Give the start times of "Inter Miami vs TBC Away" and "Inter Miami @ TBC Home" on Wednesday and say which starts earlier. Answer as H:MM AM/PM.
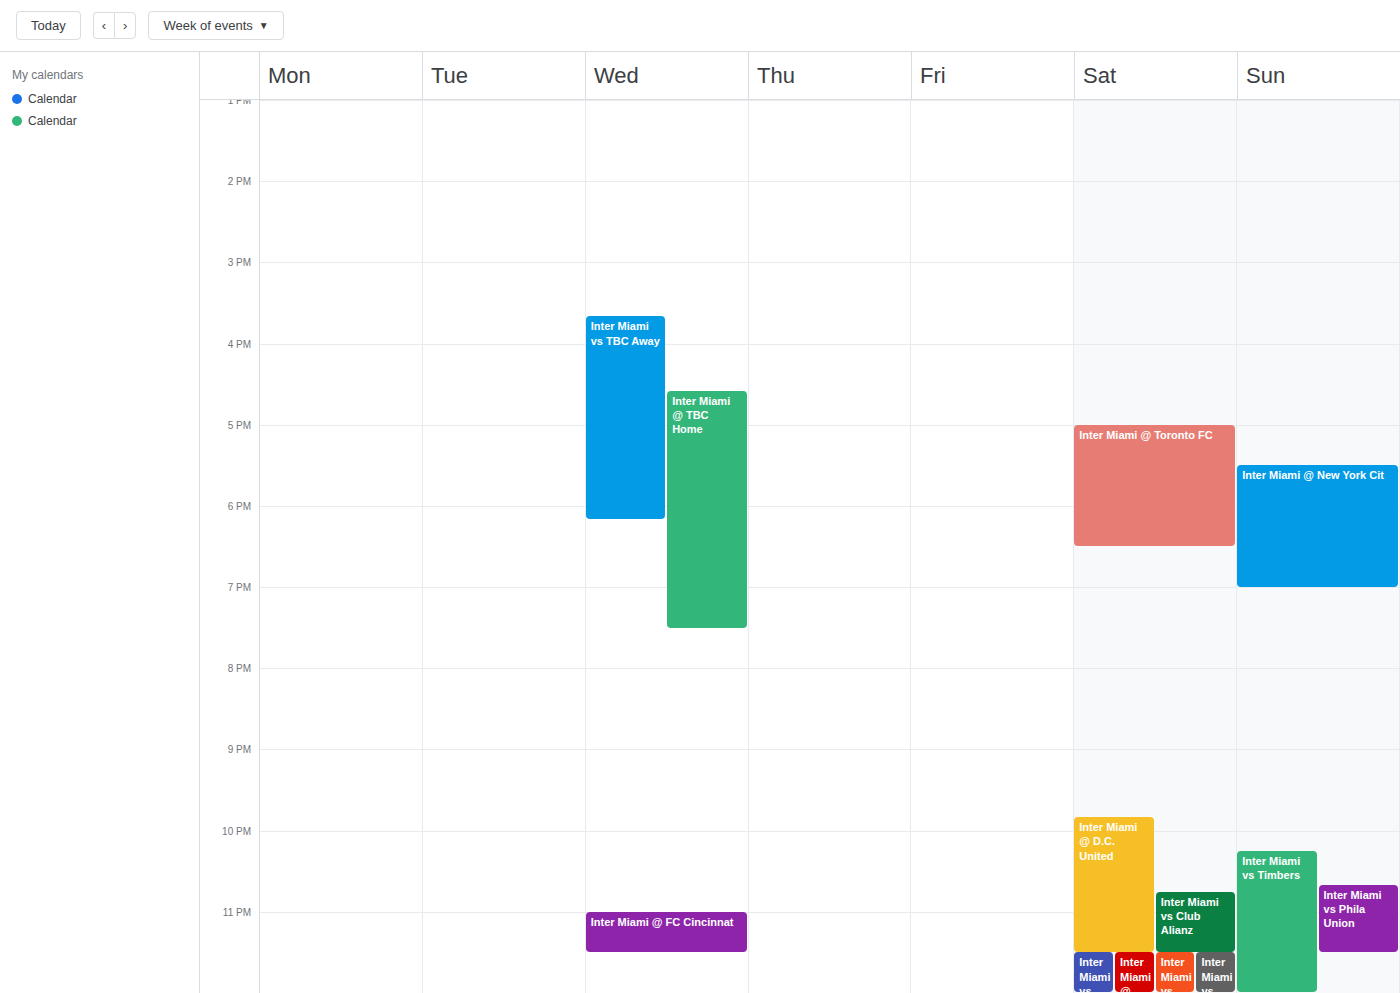
"Inter Miami vs TBC Away" 3:40 PM; "Inter Miami @ TBC Home" 4:35 PM.